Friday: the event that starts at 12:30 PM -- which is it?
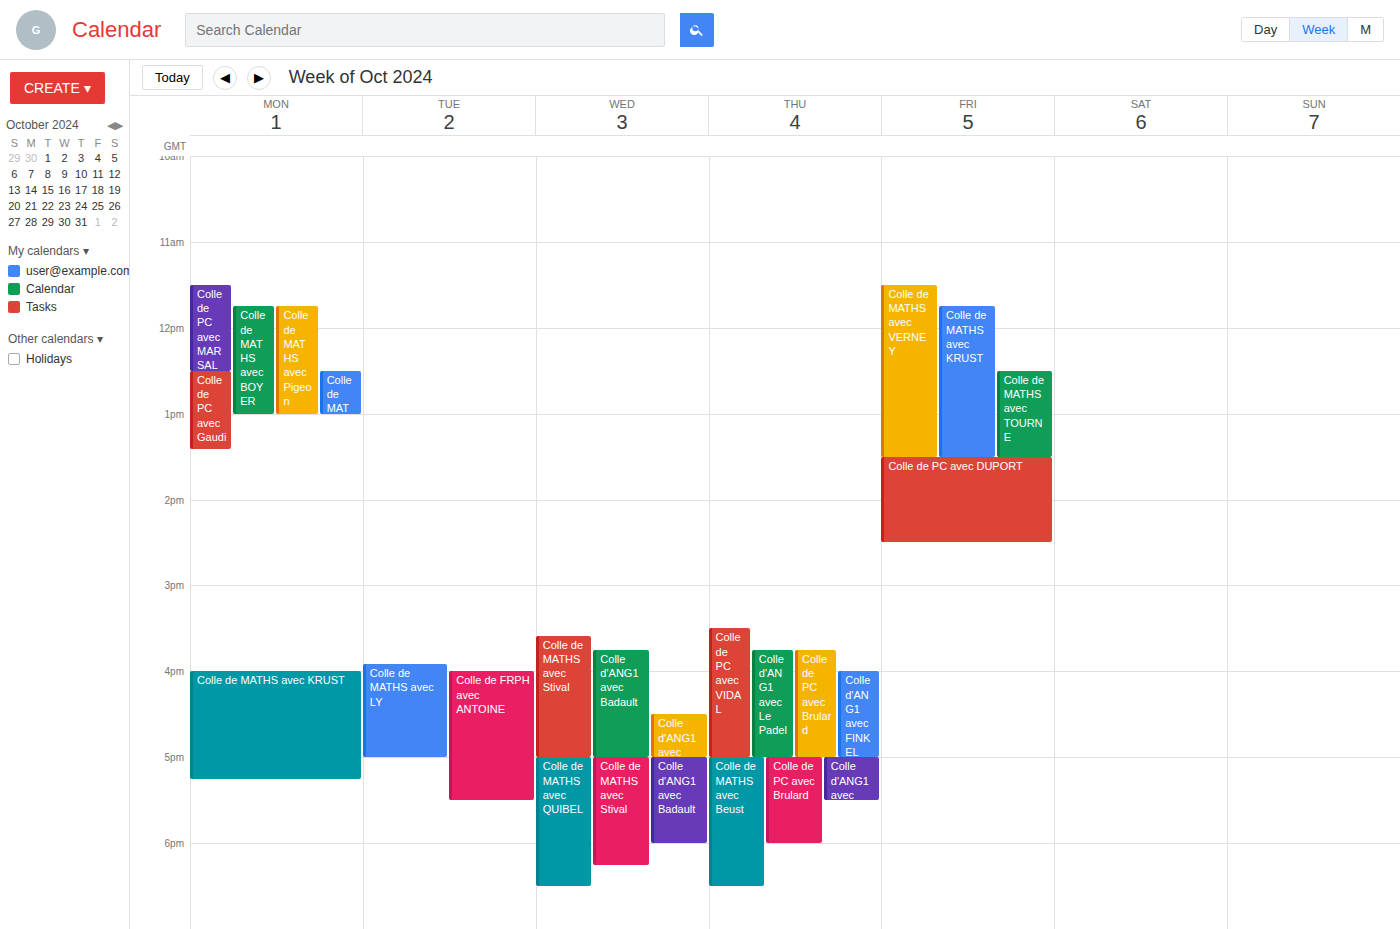
"Colle de MATHS avec TOURNE"